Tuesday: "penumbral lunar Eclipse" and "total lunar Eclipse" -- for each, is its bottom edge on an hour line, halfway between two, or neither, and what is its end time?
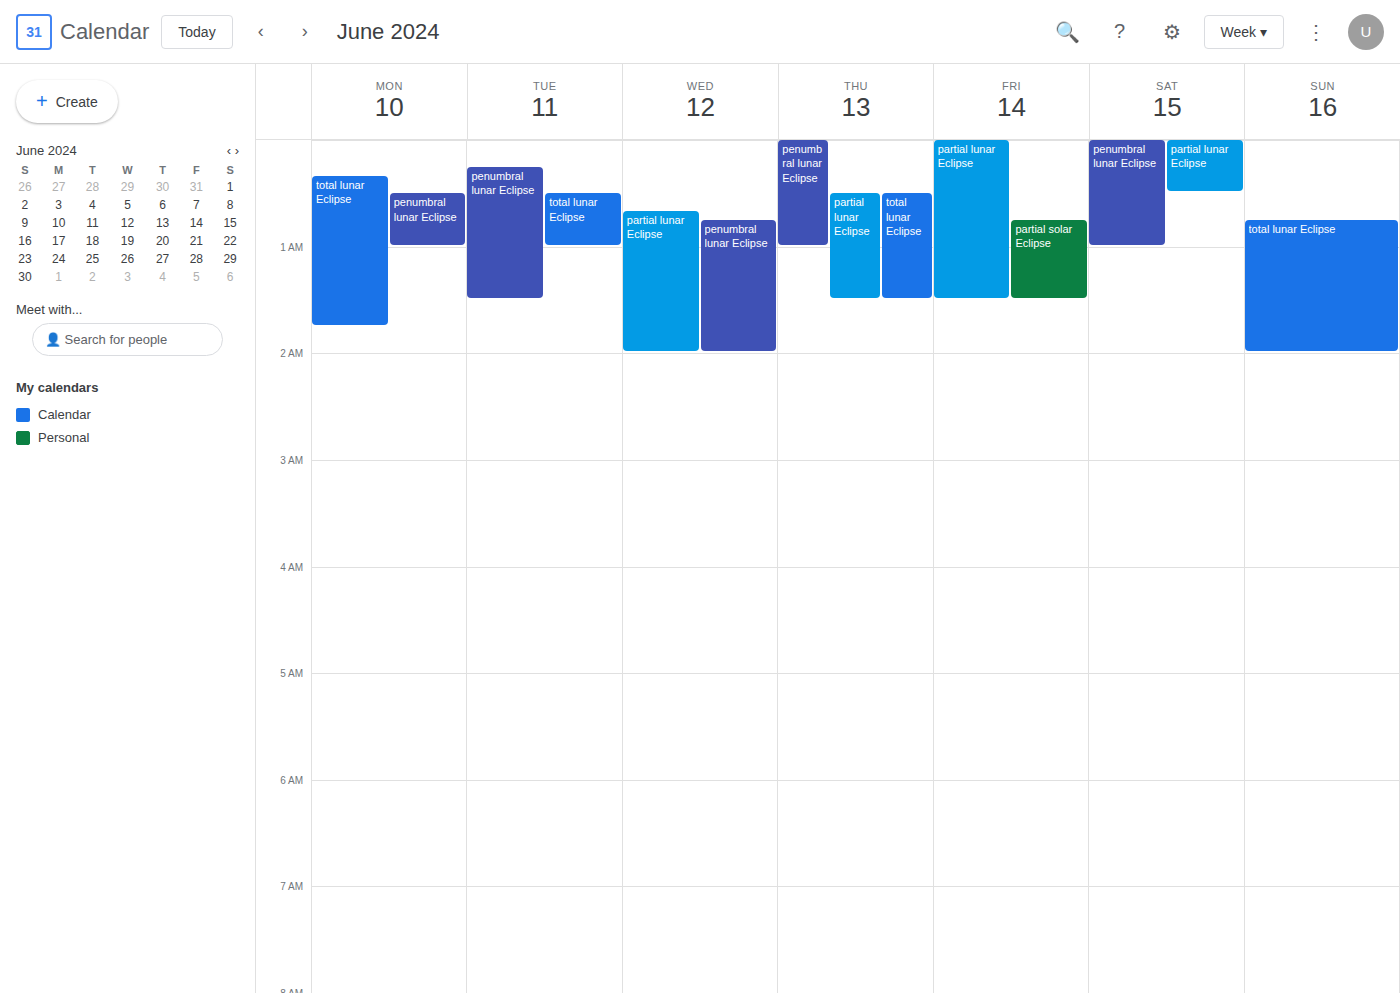
"penumbral lunar Eclipse": 1:30 AM, halfway between the 1 AM and 2 AM lines. "total lunar Eclipse": 1:00 AM, exactly on the 1 AM line.